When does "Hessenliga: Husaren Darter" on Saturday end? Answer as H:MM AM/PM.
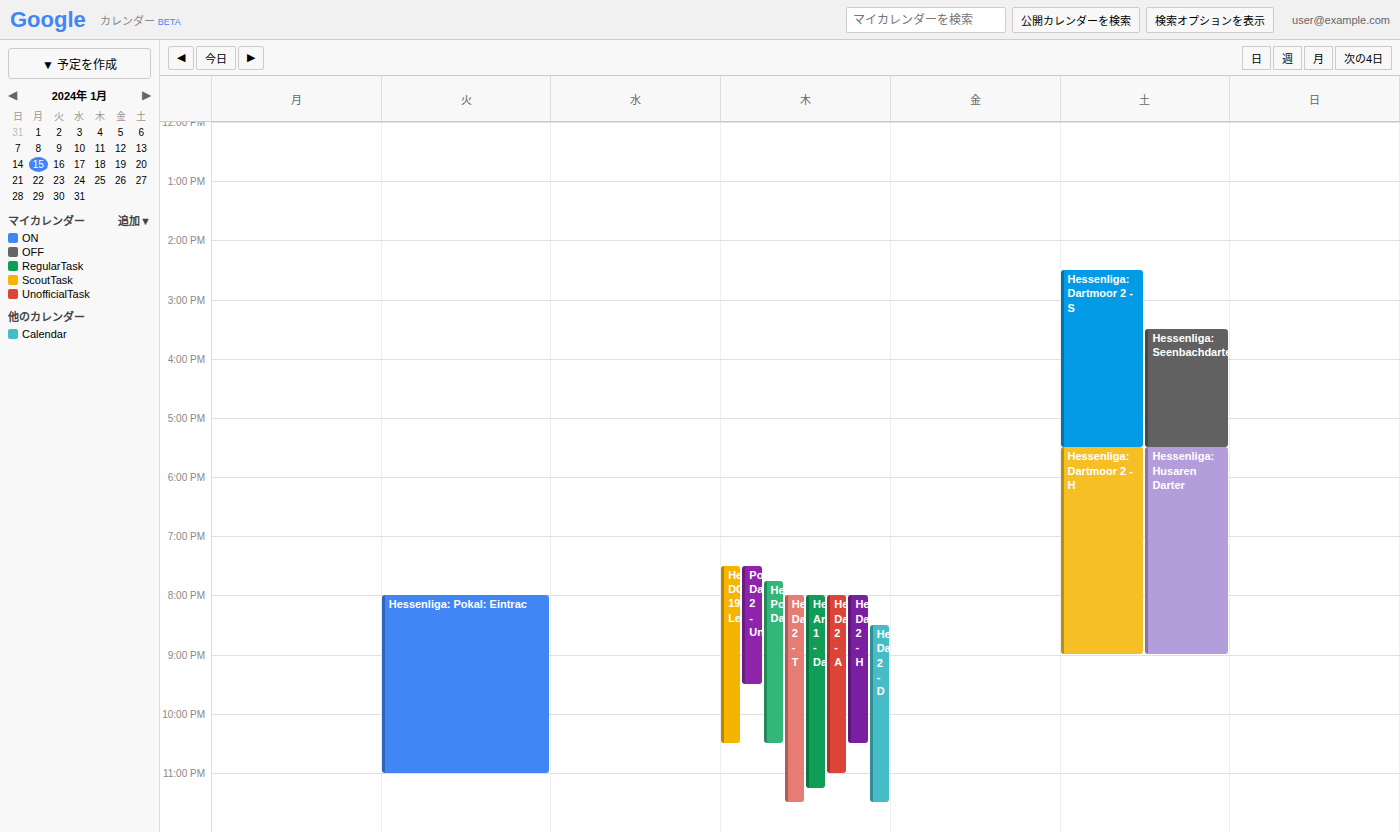
9:00 PM